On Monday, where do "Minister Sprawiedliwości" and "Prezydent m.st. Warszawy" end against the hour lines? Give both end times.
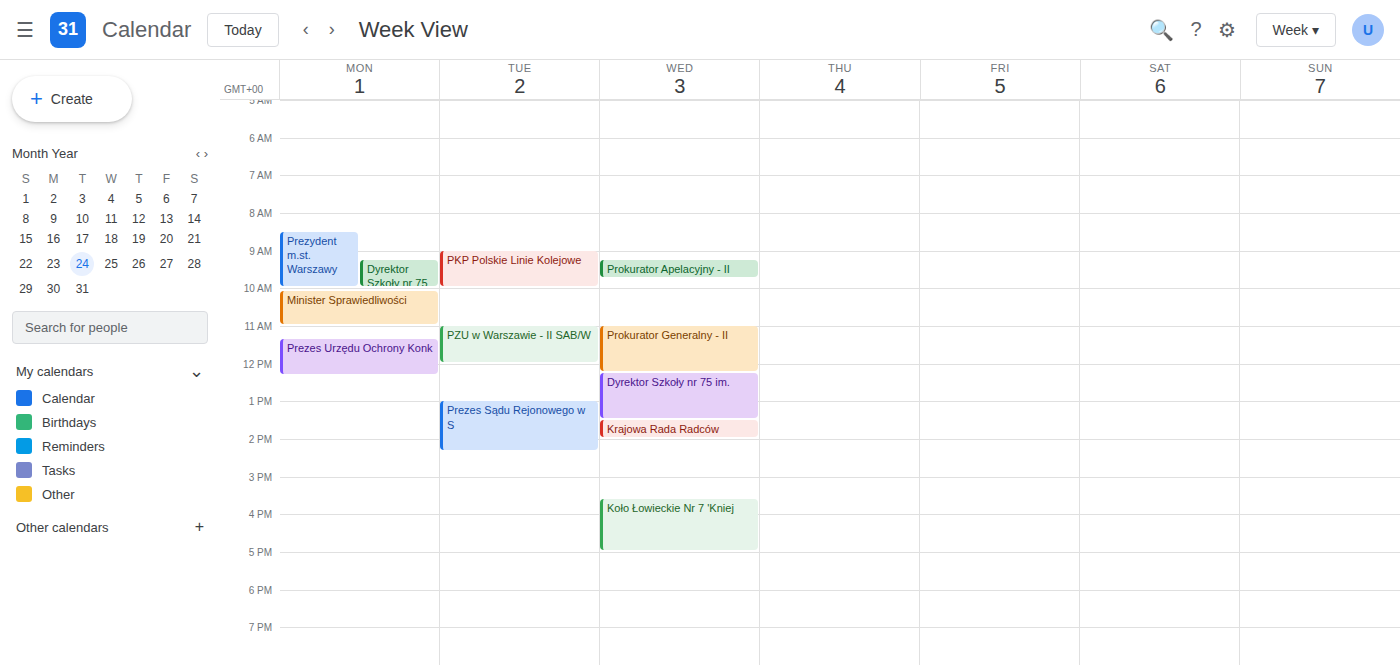
"Minister Sprawiedliwości": 11:00, exactly on the 11:00 line. "Prezydent m.st. Warszawy": 10:00, exactly on the 10:00 line.